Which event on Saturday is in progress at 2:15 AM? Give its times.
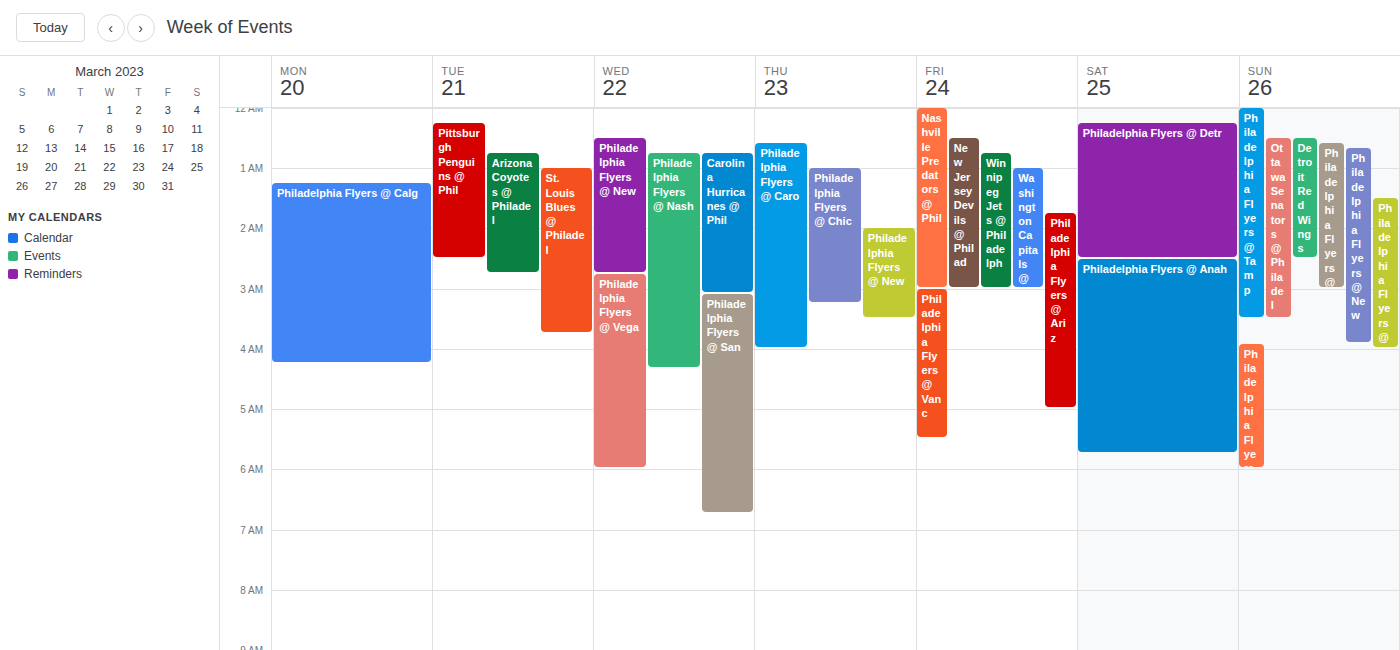
"Philadelphia Flyers @ Detr", 12:15 AM to 2:30 AM